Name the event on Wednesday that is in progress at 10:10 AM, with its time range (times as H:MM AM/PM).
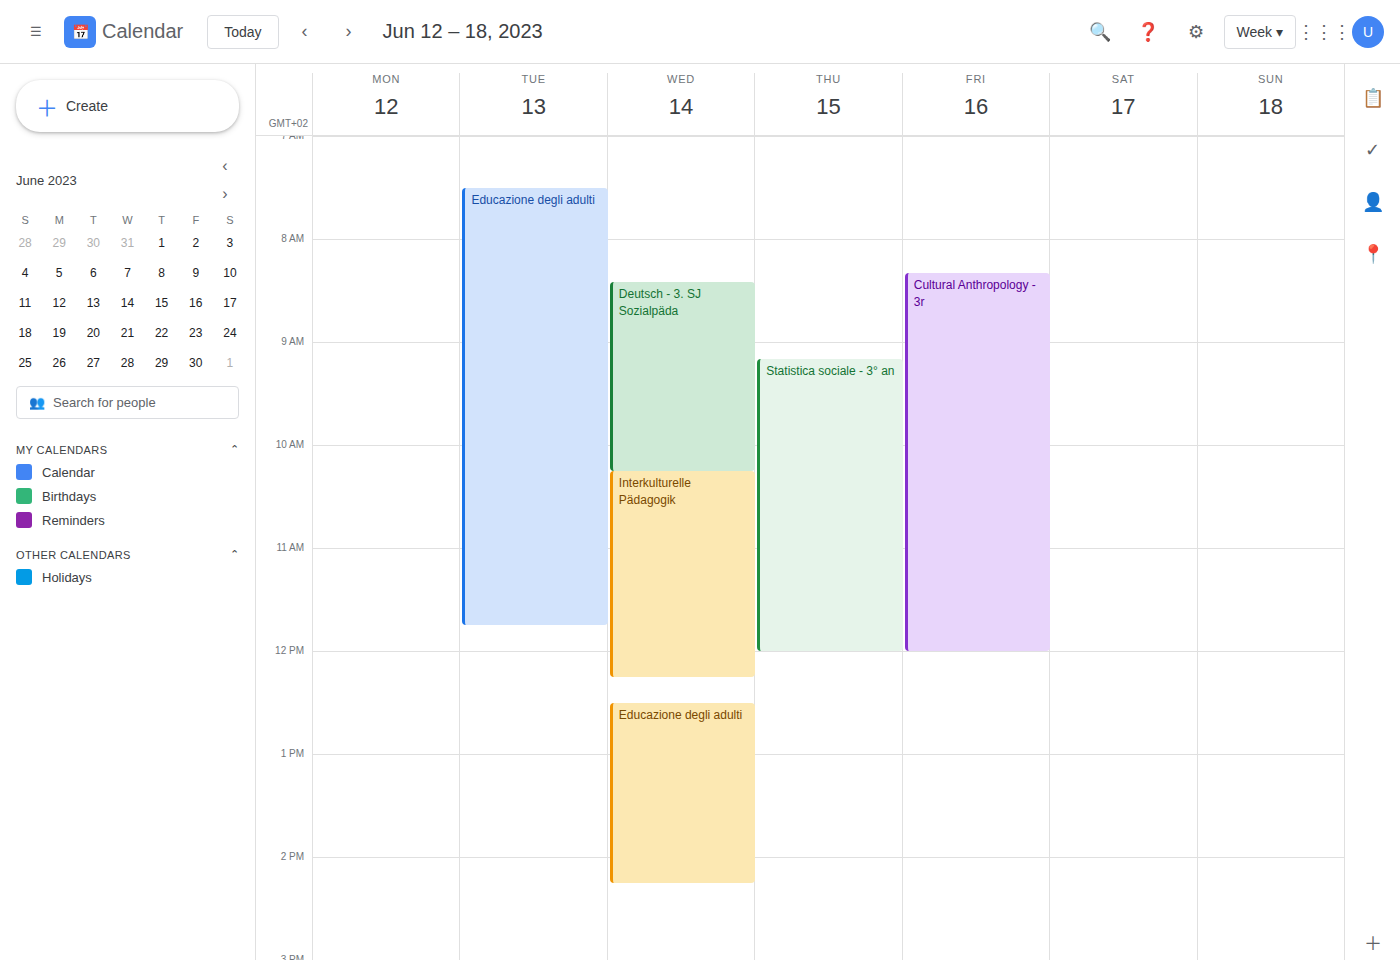
"Deutsch - 3. SJ Sozialpäda", 8:25 AM to 10:15 AM